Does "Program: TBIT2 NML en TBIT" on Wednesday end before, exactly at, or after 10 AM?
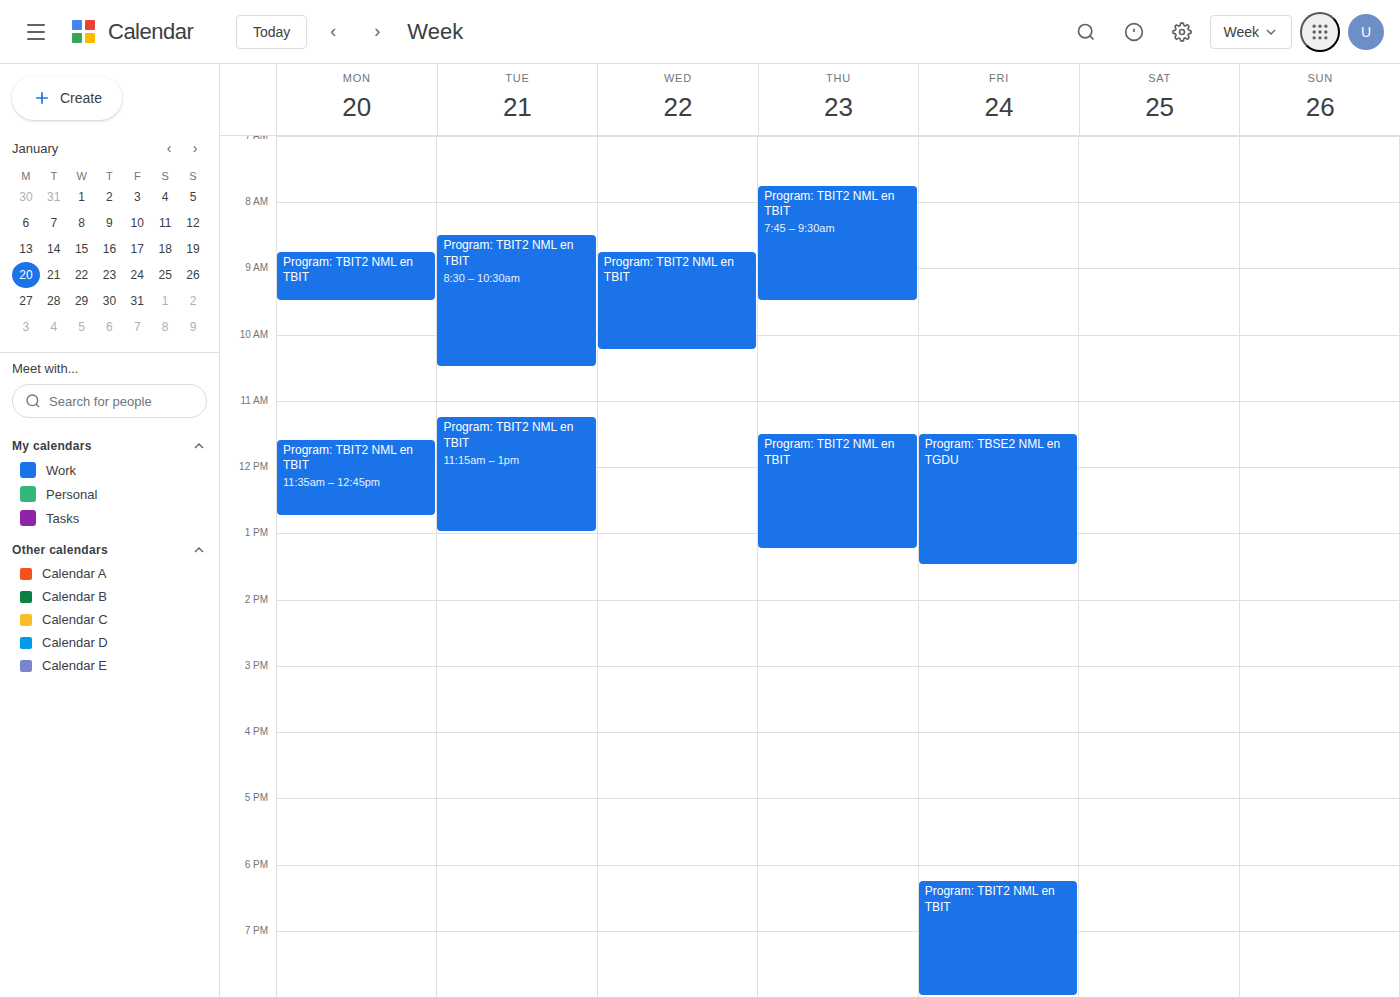
10:15 AM -- after 10 AM, 15 minutes below the 10 AM line.